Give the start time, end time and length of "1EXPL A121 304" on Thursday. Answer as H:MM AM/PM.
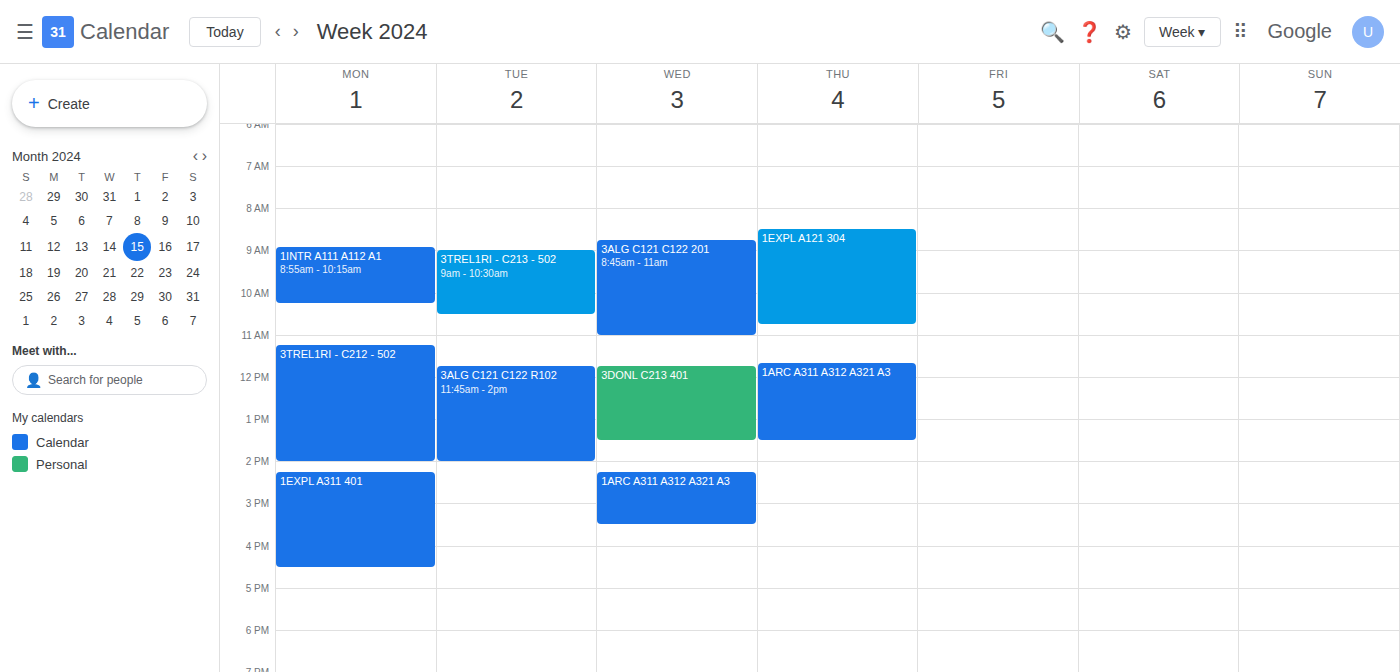
8:30 AM to 10:45 AM, 2 hours 15 minutes